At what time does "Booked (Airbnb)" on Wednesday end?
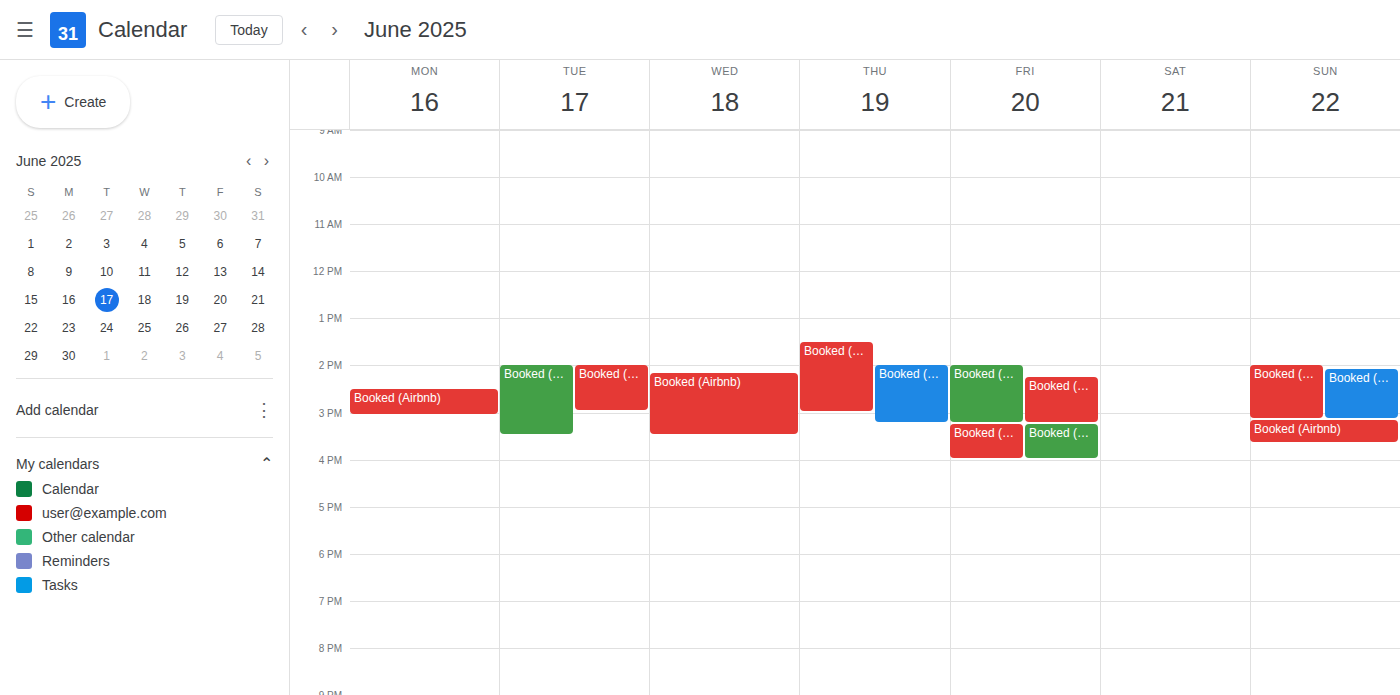
3:30 PM